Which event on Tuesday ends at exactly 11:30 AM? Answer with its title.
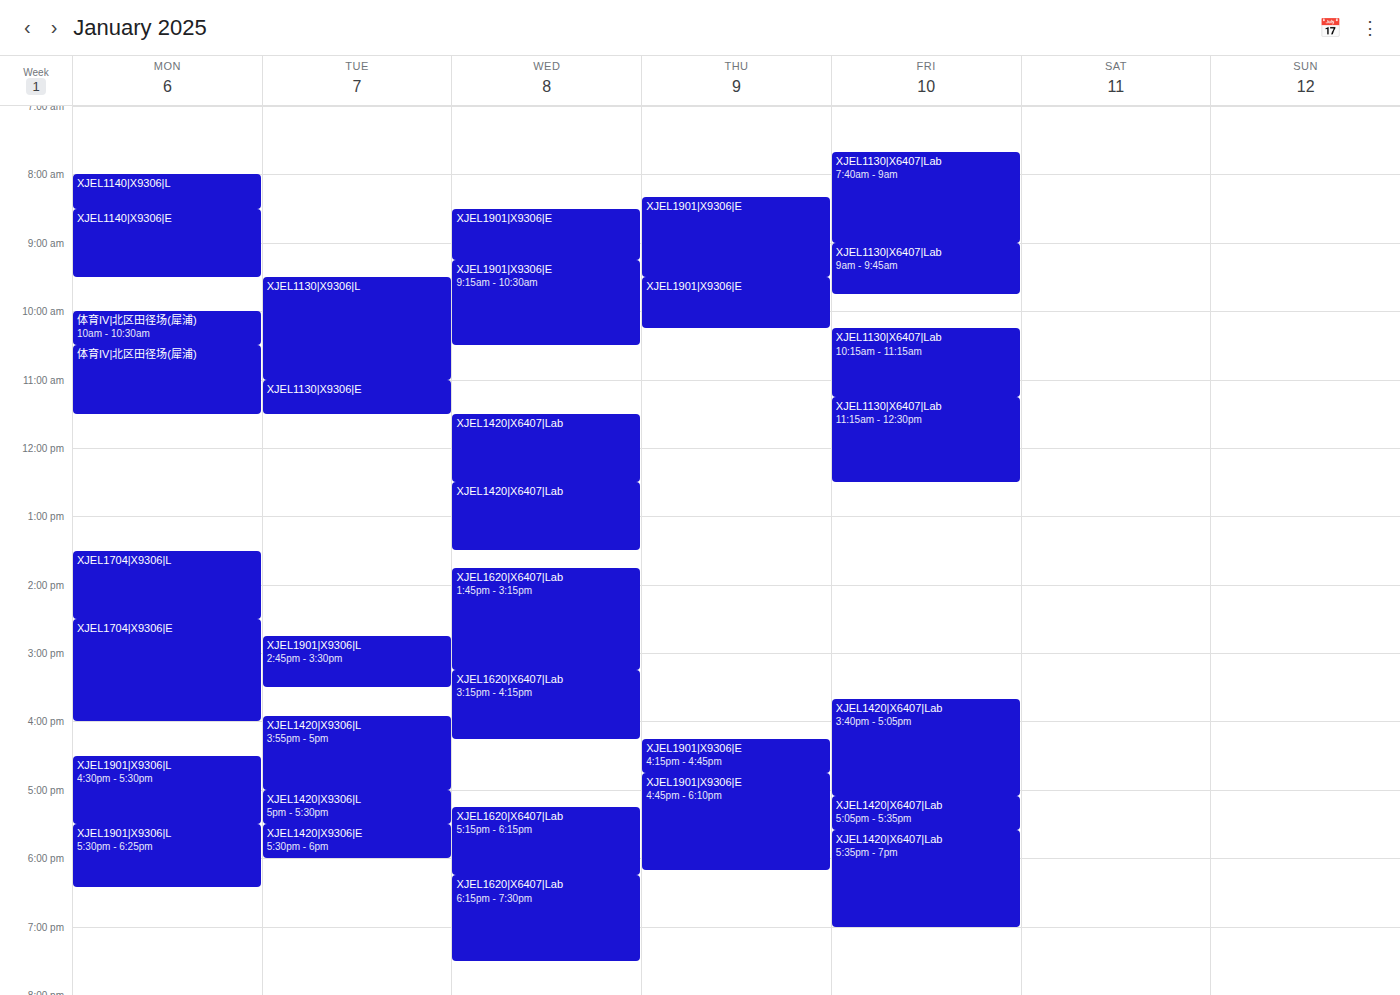
"XJEL1130|X9306|E"